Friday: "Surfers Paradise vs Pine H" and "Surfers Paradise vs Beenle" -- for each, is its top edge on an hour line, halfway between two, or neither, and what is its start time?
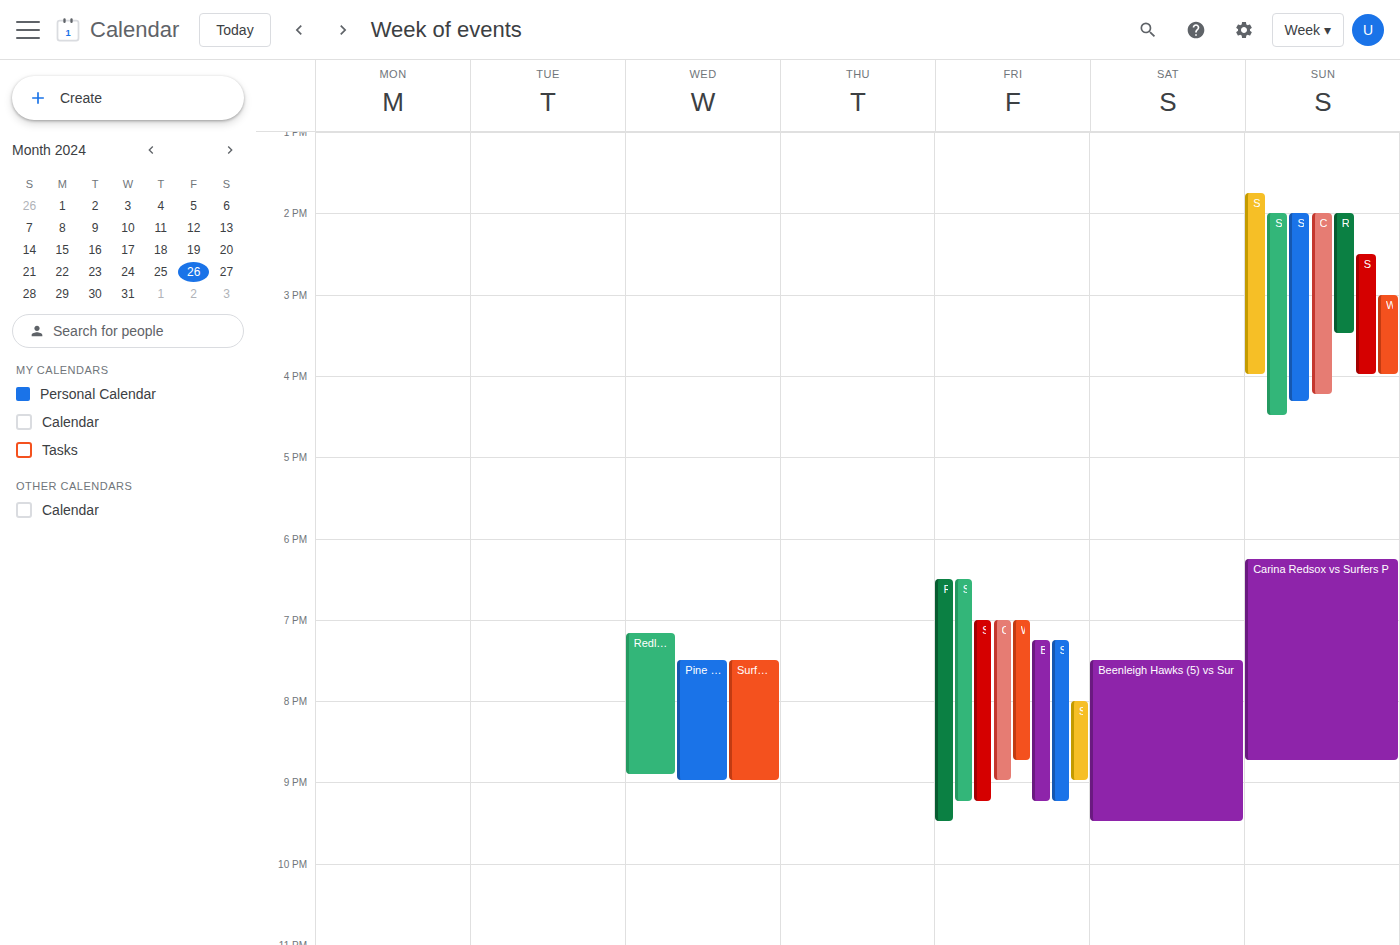
"Surfers Paradise vs Pine H": 20:00, exactly on the 20:00 line. "Surfers Paradise vs Beenle": 19:00, exactly on the 19:00 line.